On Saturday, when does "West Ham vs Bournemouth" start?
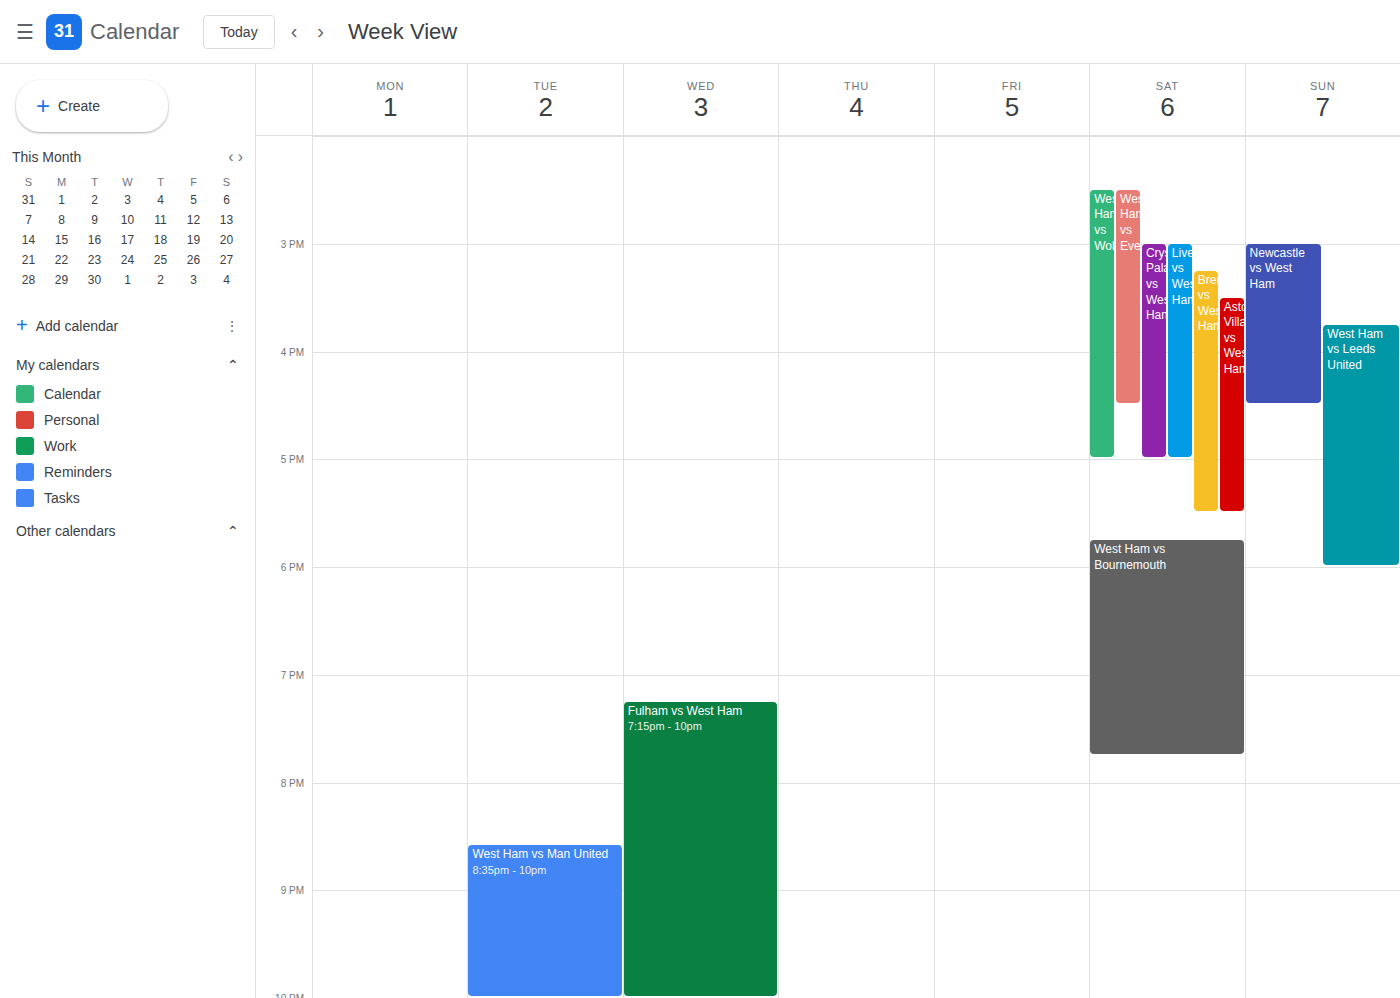
17:45